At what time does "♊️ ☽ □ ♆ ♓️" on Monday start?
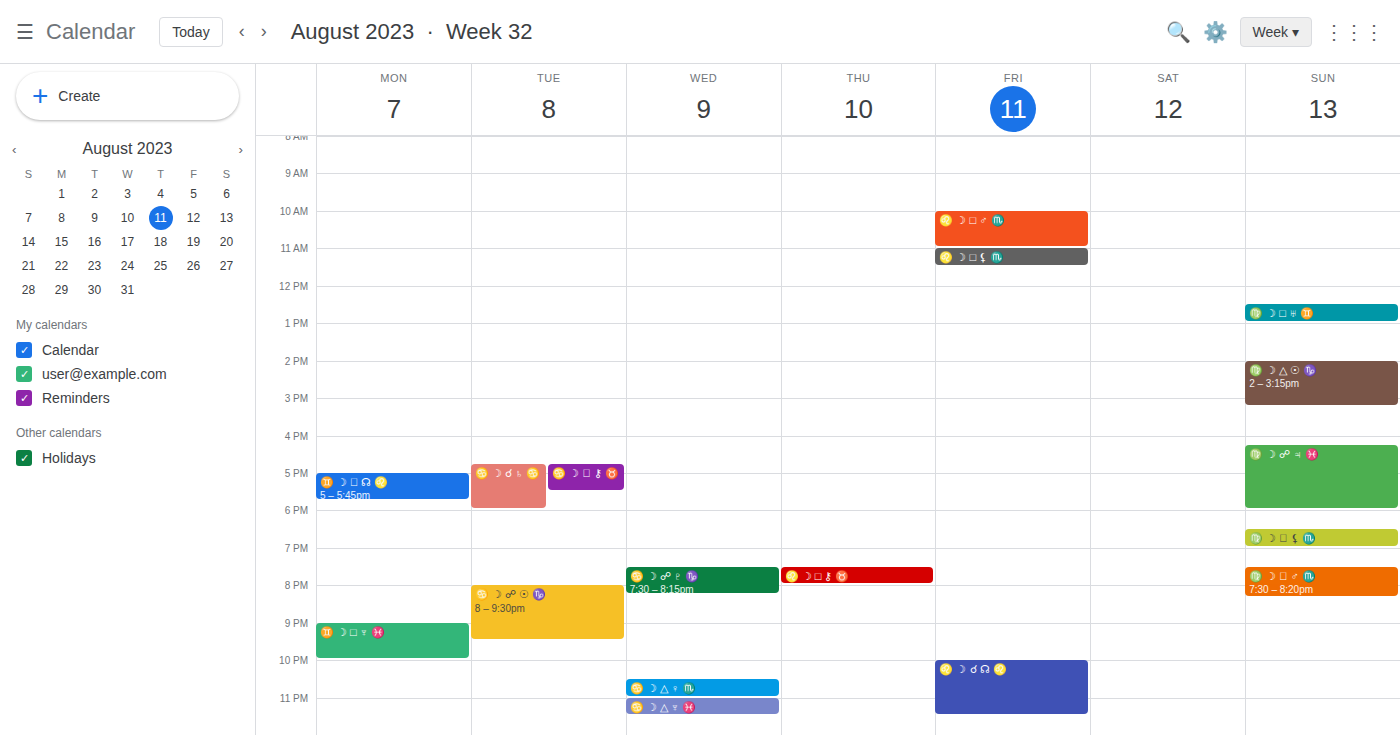
9:00 PM